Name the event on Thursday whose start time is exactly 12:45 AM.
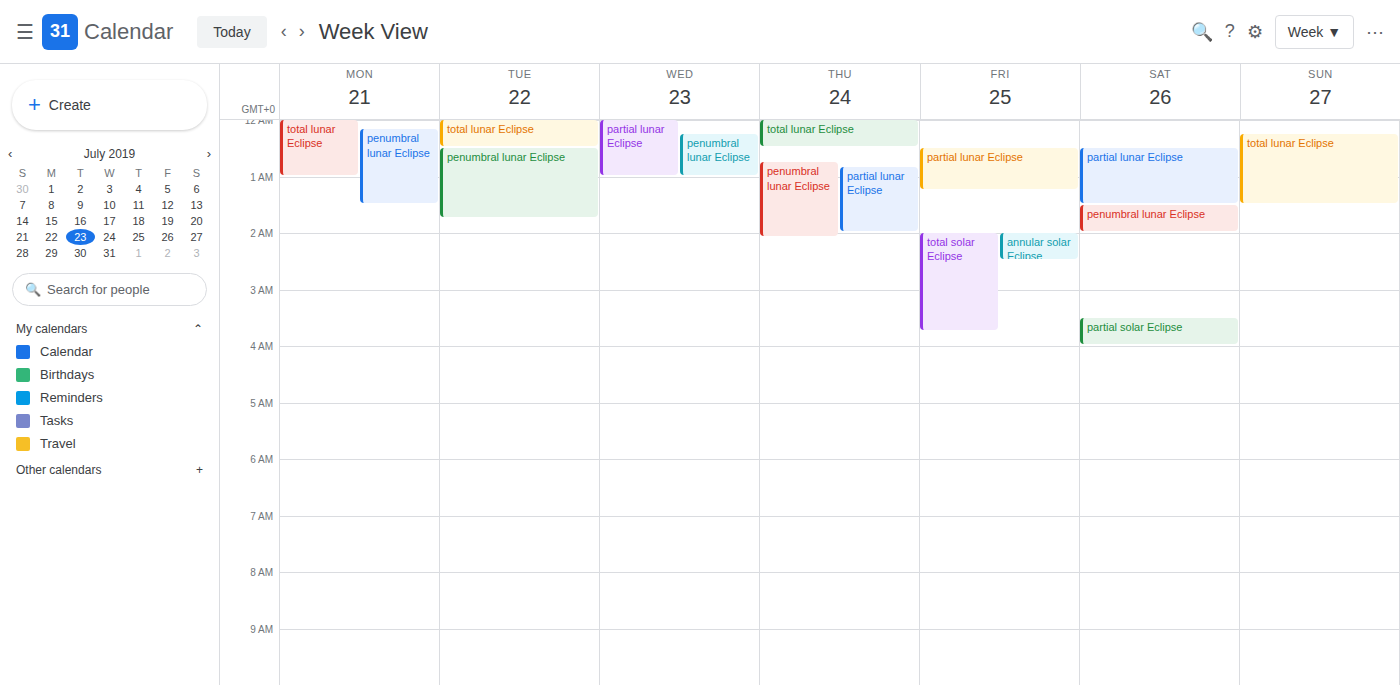
"penumbral lunar Eclipse"